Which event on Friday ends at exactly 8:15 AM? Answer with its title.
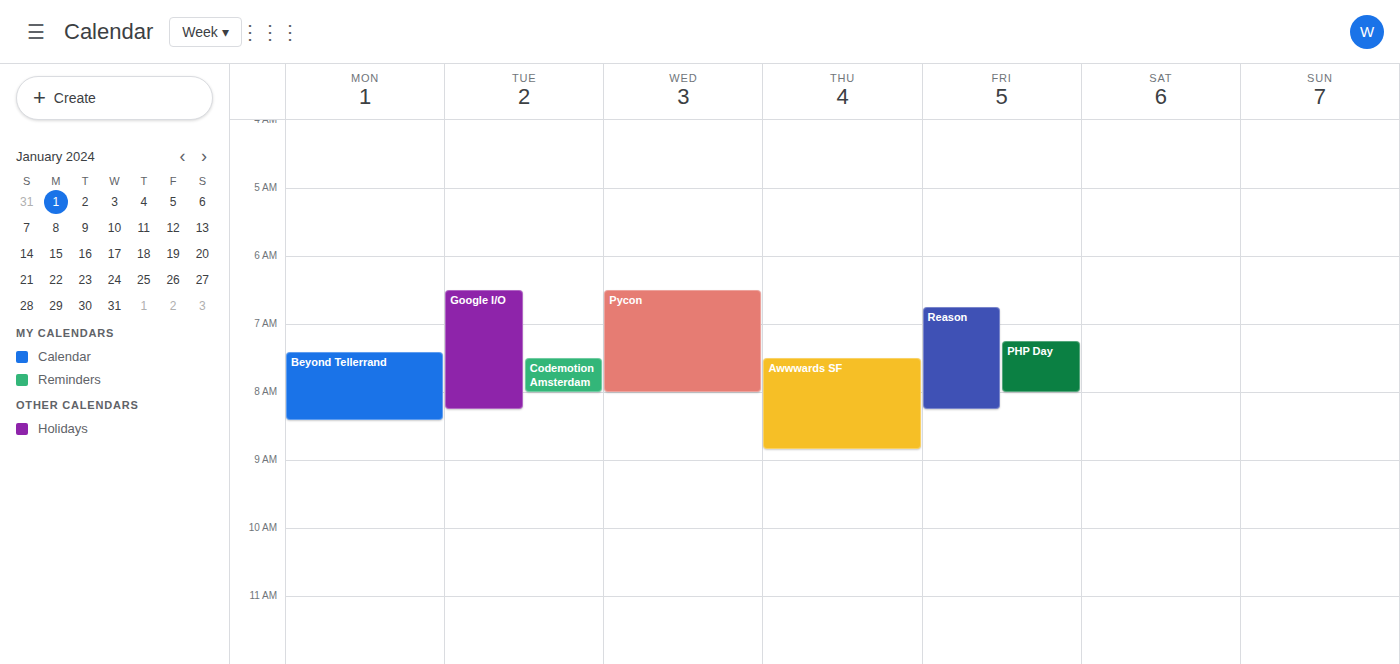
"Reason"